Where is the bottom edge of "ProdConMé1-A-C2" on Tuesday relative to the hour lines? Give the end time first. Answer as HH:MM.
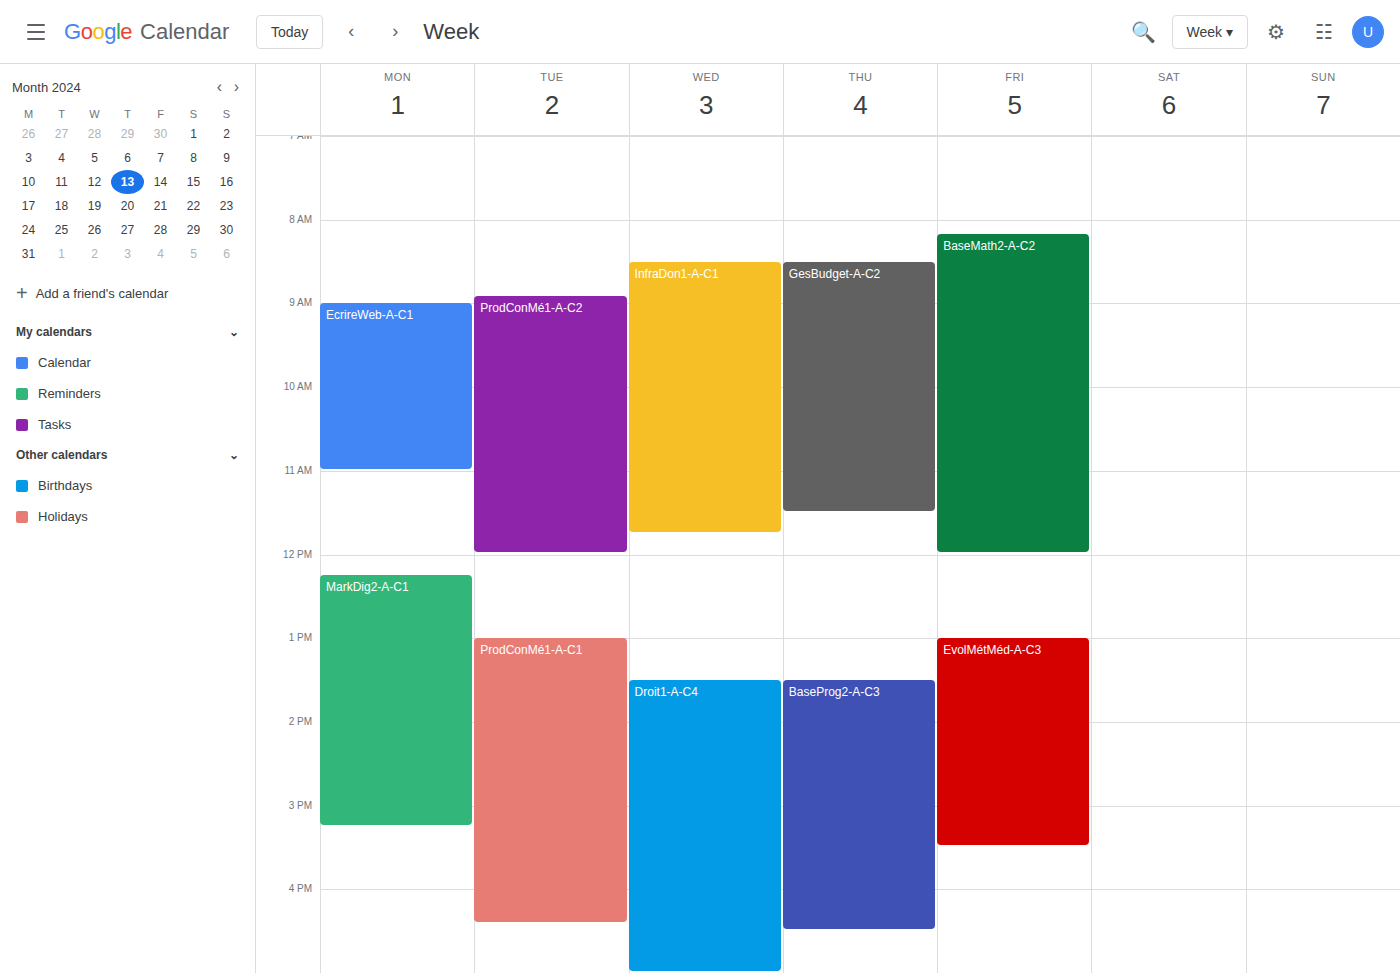
12:00 -- exactly on the 12:00 line.